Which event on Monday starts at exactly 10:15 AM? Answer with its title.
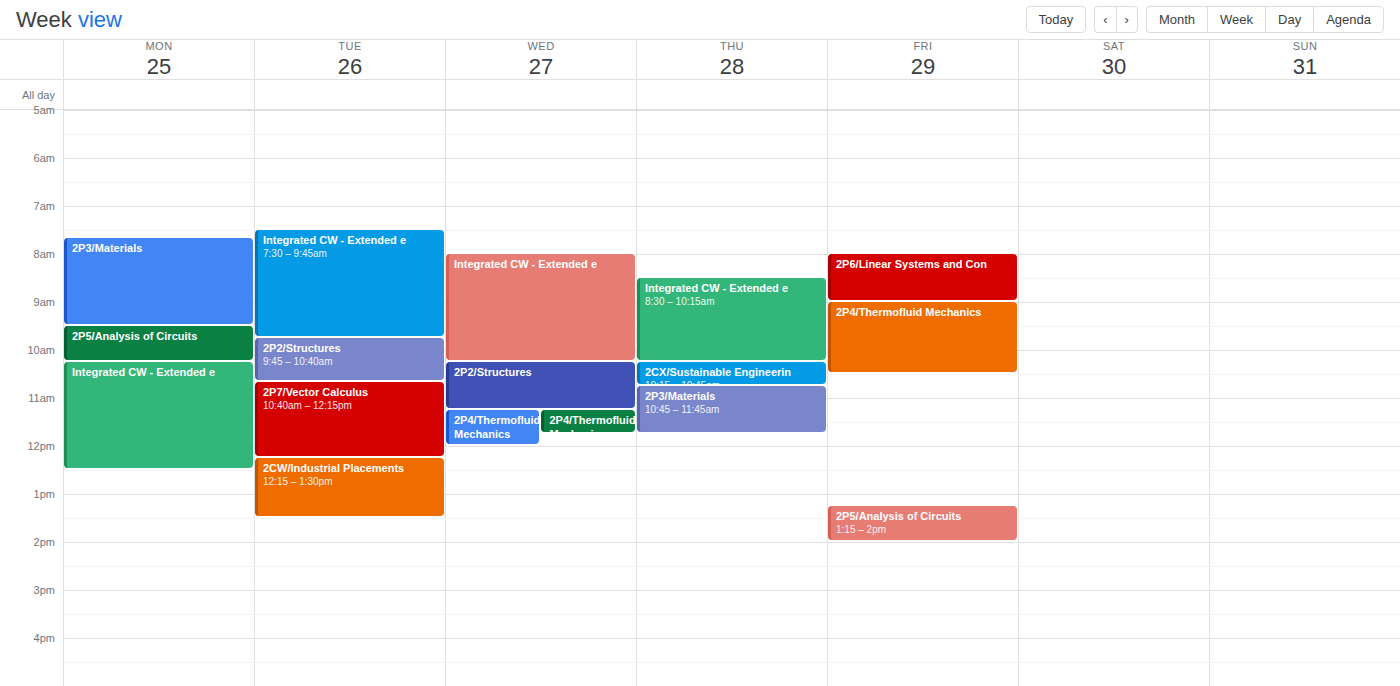
"Integrated CW - Extended e"